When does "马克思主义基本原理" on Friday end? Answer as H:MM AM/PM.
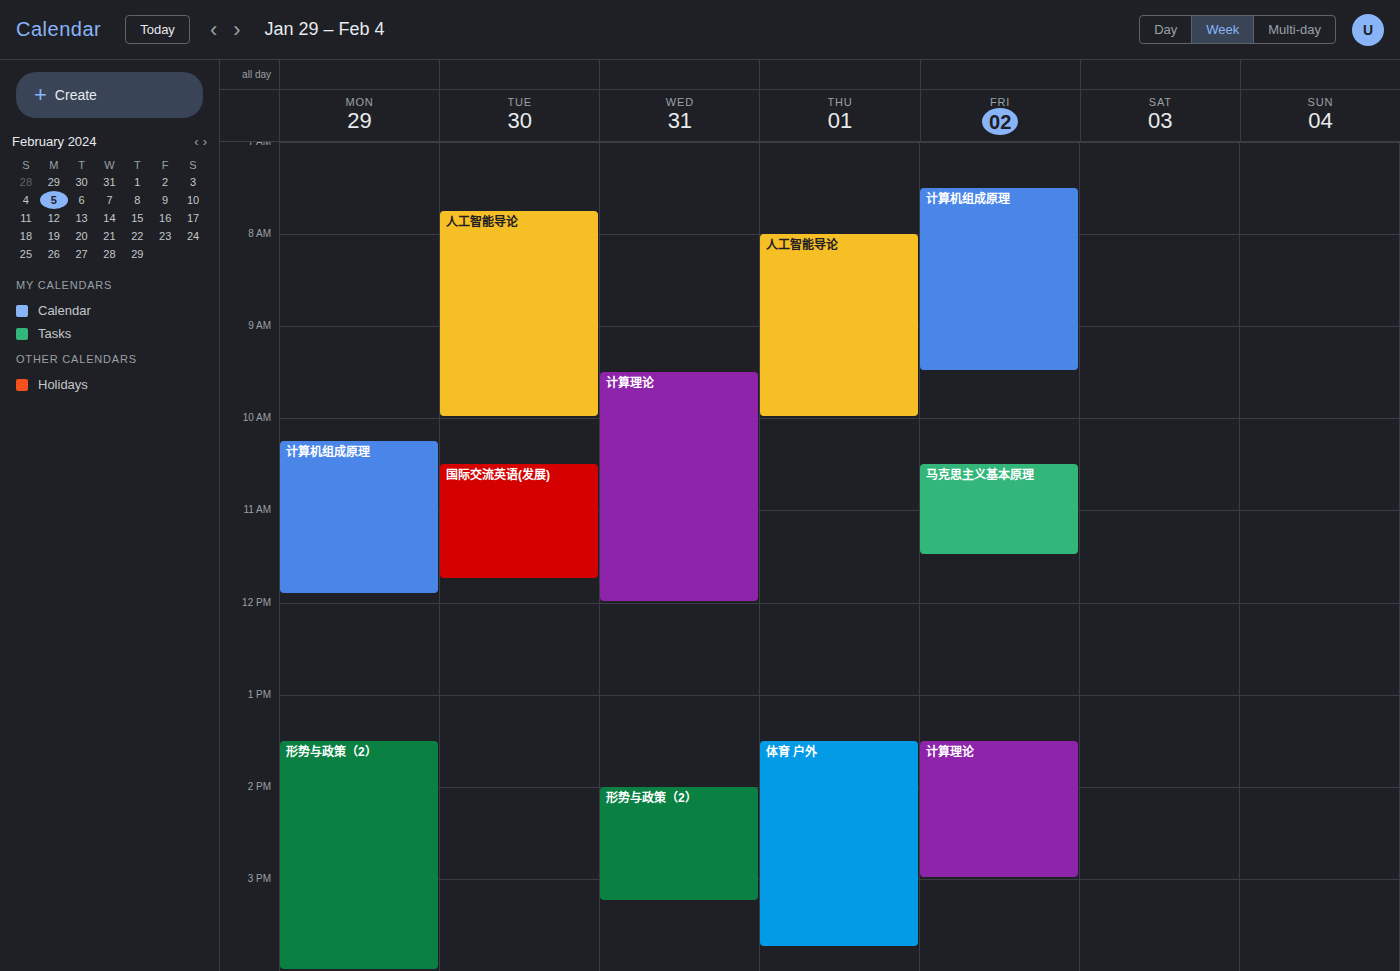
11:30 AM